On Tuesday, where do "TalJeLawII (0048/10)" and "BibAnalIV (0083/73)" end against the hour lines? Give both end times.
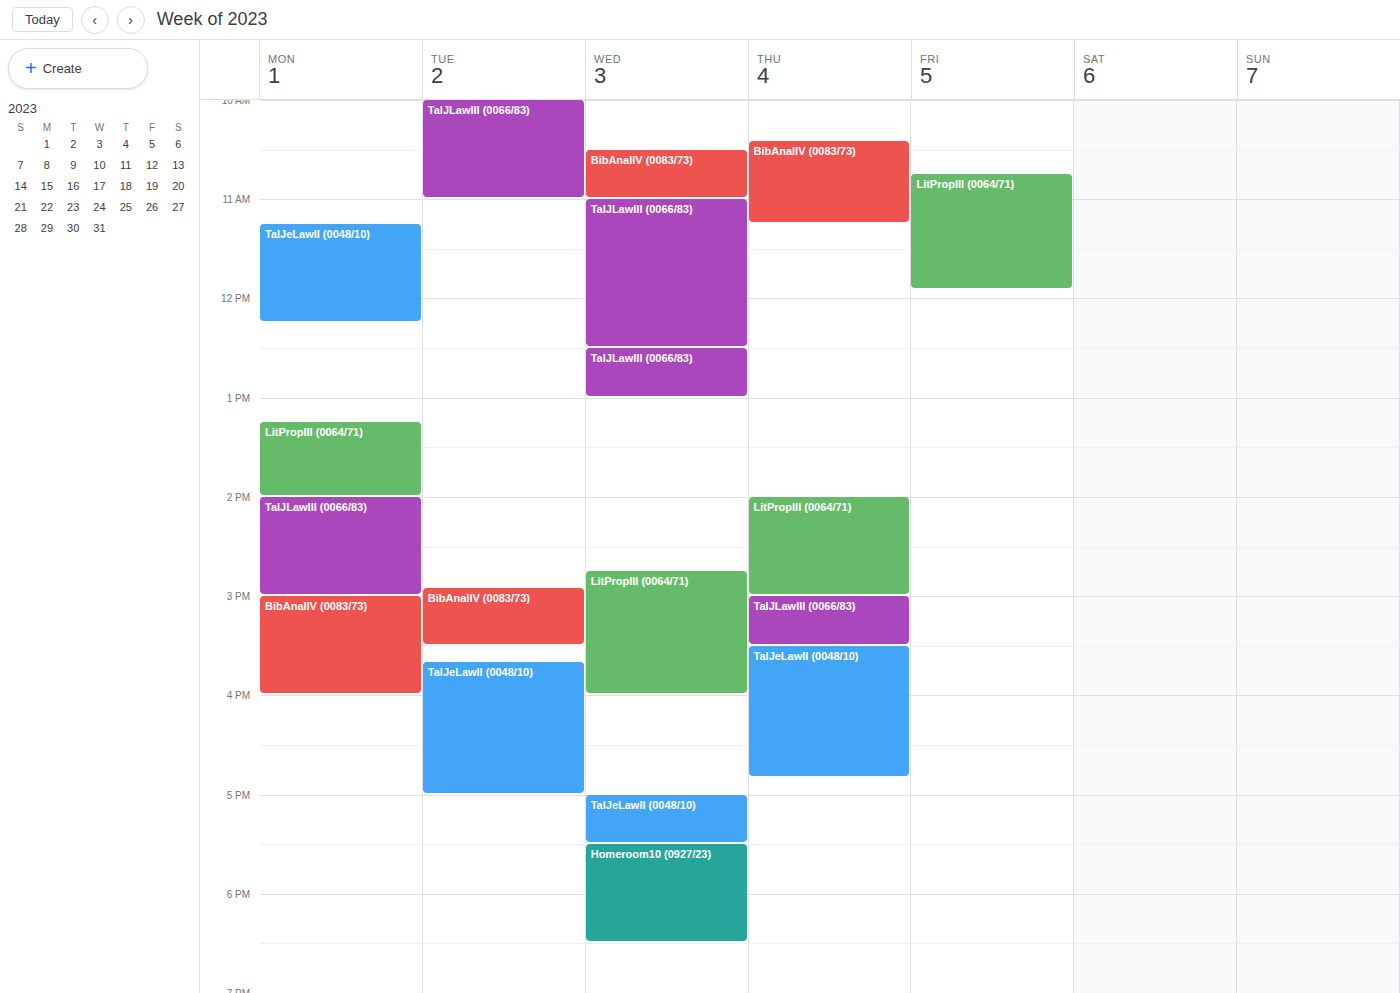
"TalJeLawII (0048/10)": 5:00 PM, exactly on the 5 PM line. "BibAnalIV (0083/73)": 3:30 PM, halfway between the 3 PM and 4 PM lines.